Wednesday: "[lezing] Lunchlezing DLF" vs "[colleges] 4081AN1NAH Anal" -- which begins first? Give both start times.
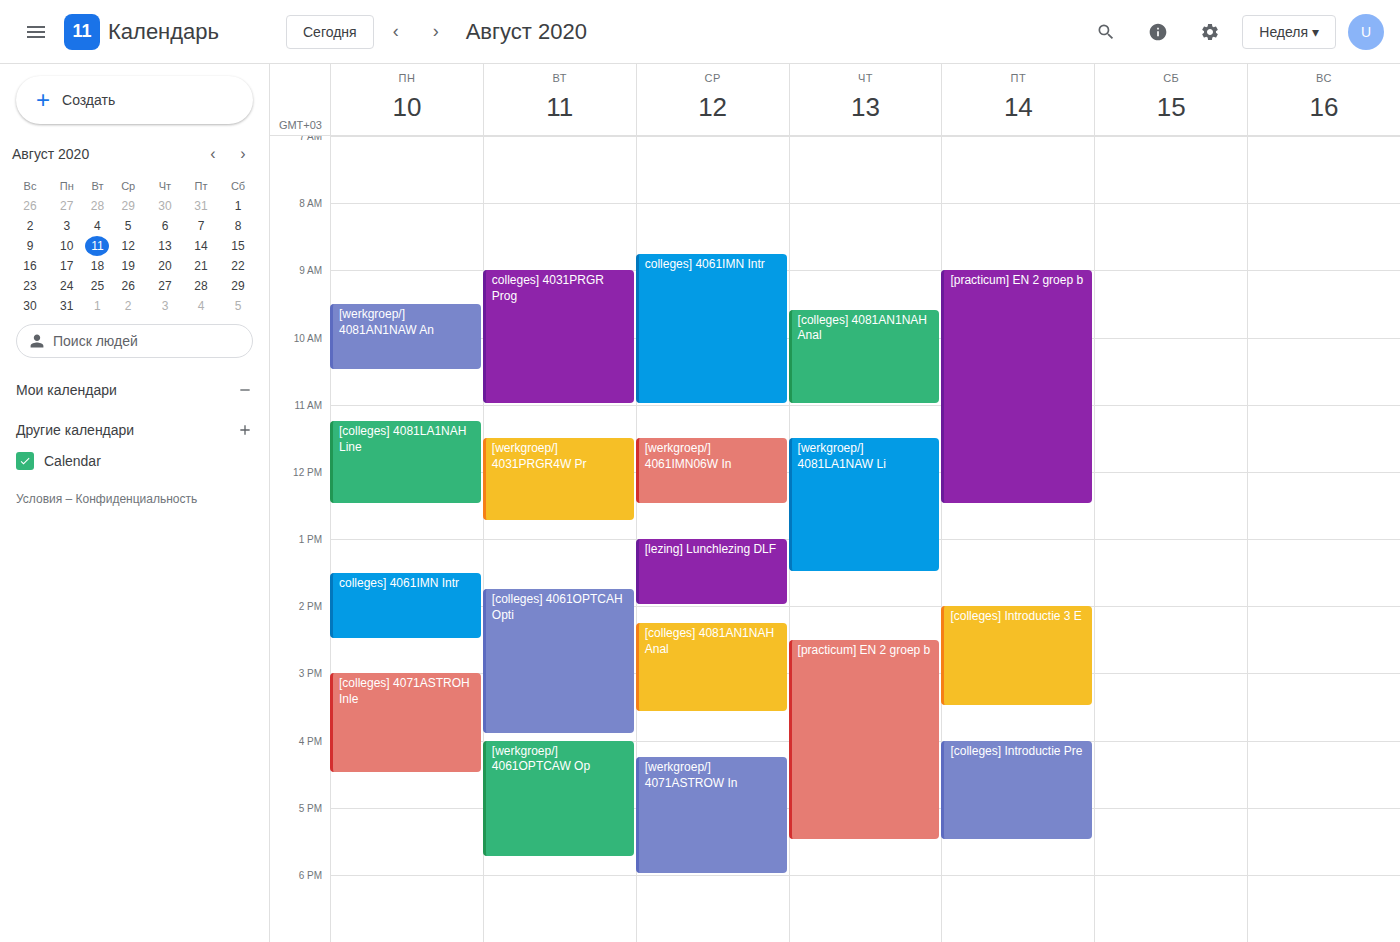
"[lezing] Lunchlezing DLF" 13:00; "[colleges] 4081AN1NAH Anal" 14:15.